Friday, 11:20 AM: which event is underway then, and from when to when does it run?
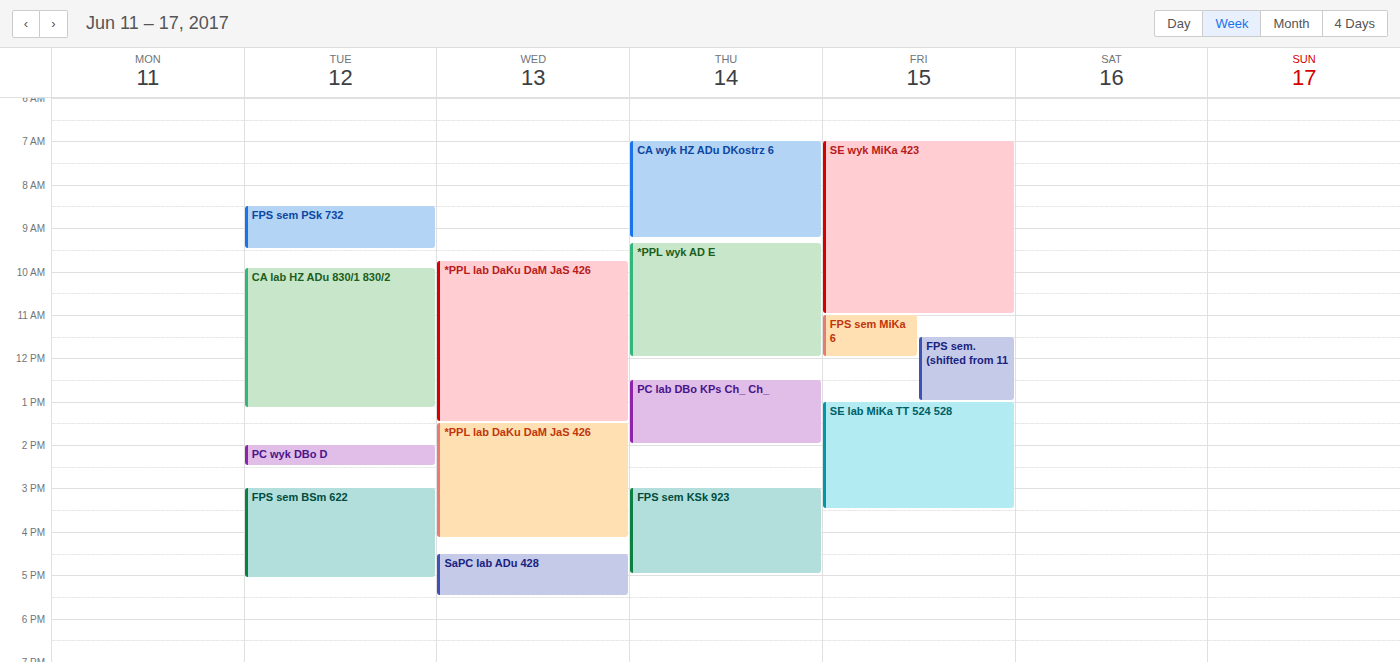
"FPS sem MiKa 6", 11:00 AM to 12:00 PM